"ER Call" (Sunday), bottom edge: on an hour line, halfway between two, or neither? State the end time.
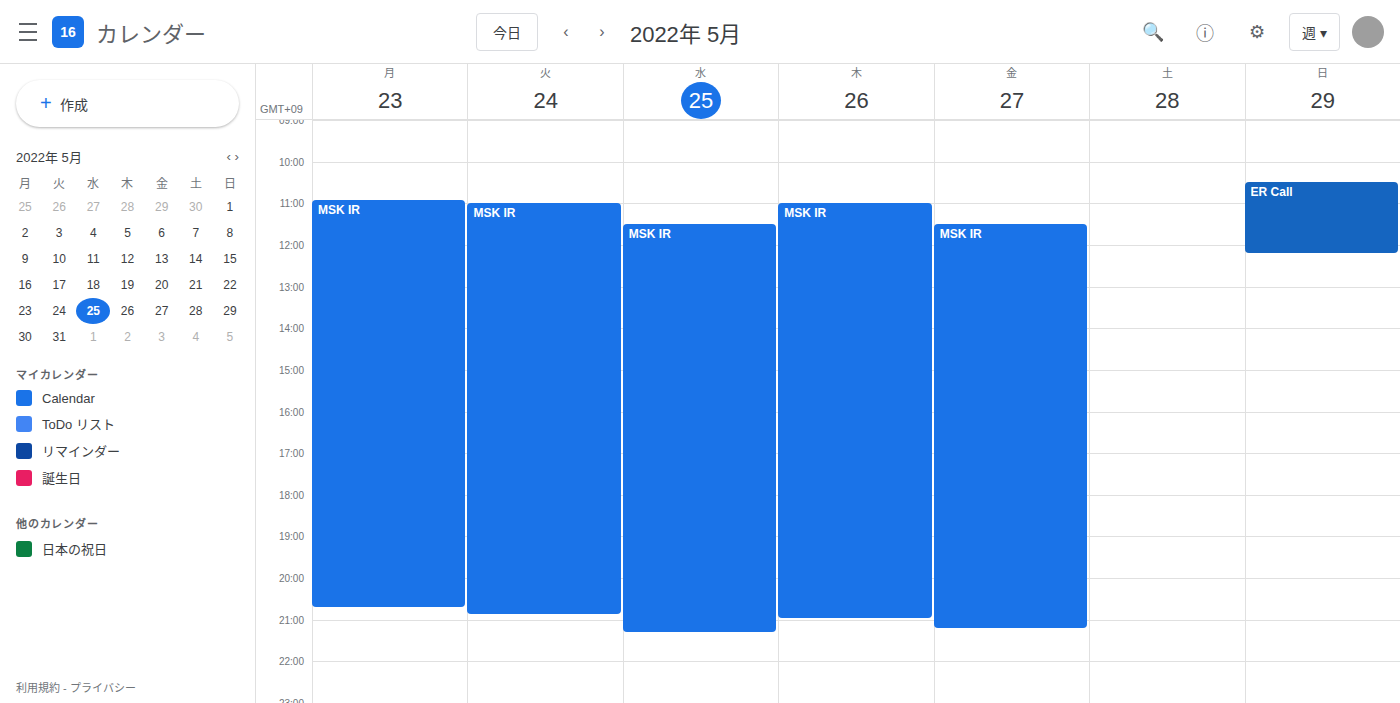
12:15 -- neither: a quarter of the way from the 12:00 line to the 13:00 line.